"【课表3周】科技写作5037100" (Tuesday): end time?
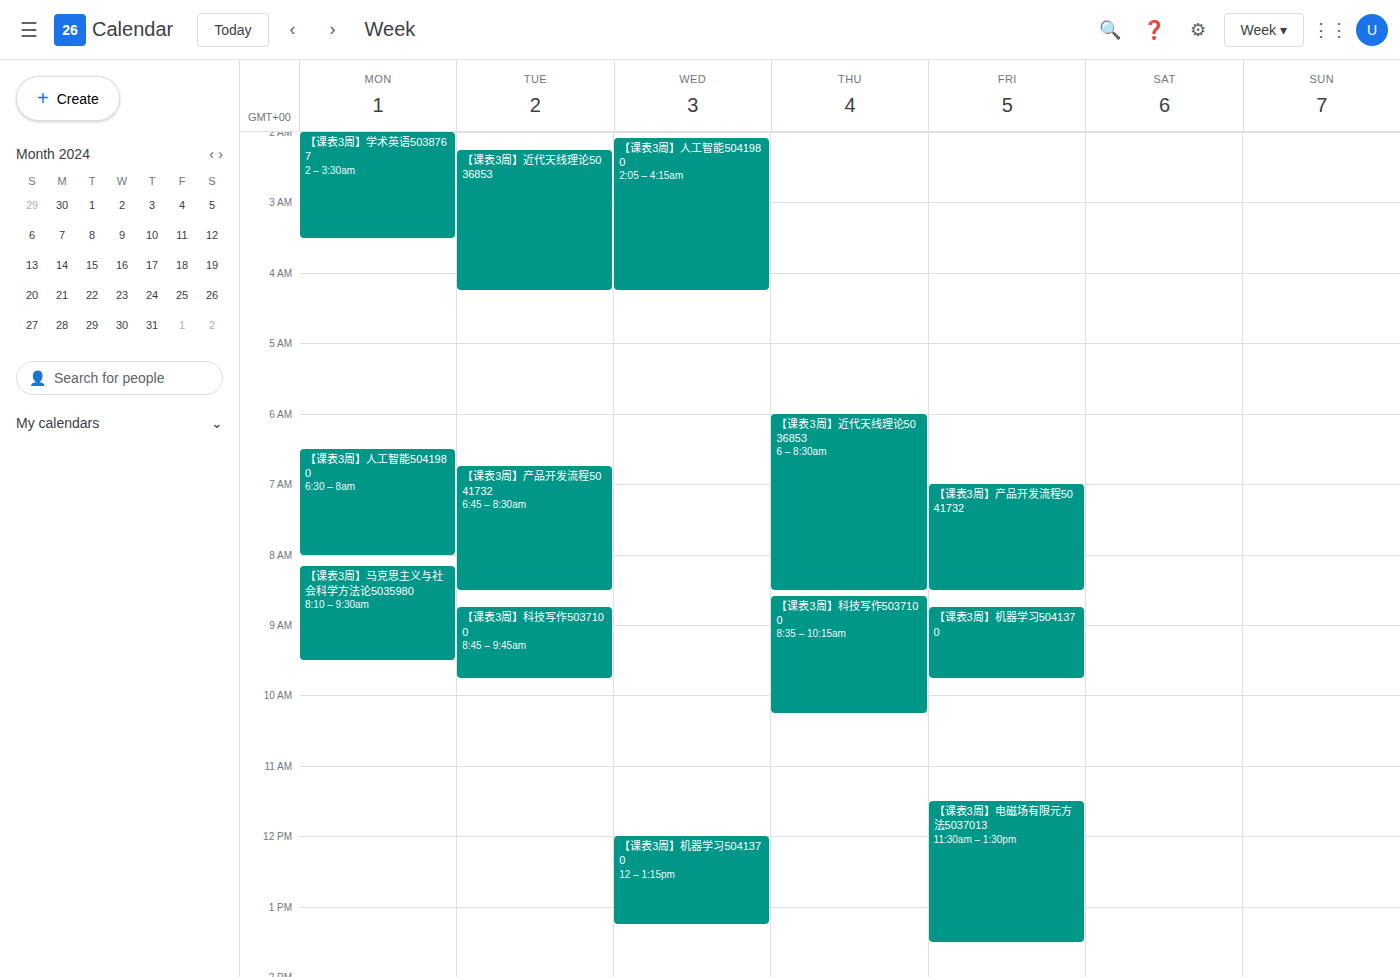
9:45 AM